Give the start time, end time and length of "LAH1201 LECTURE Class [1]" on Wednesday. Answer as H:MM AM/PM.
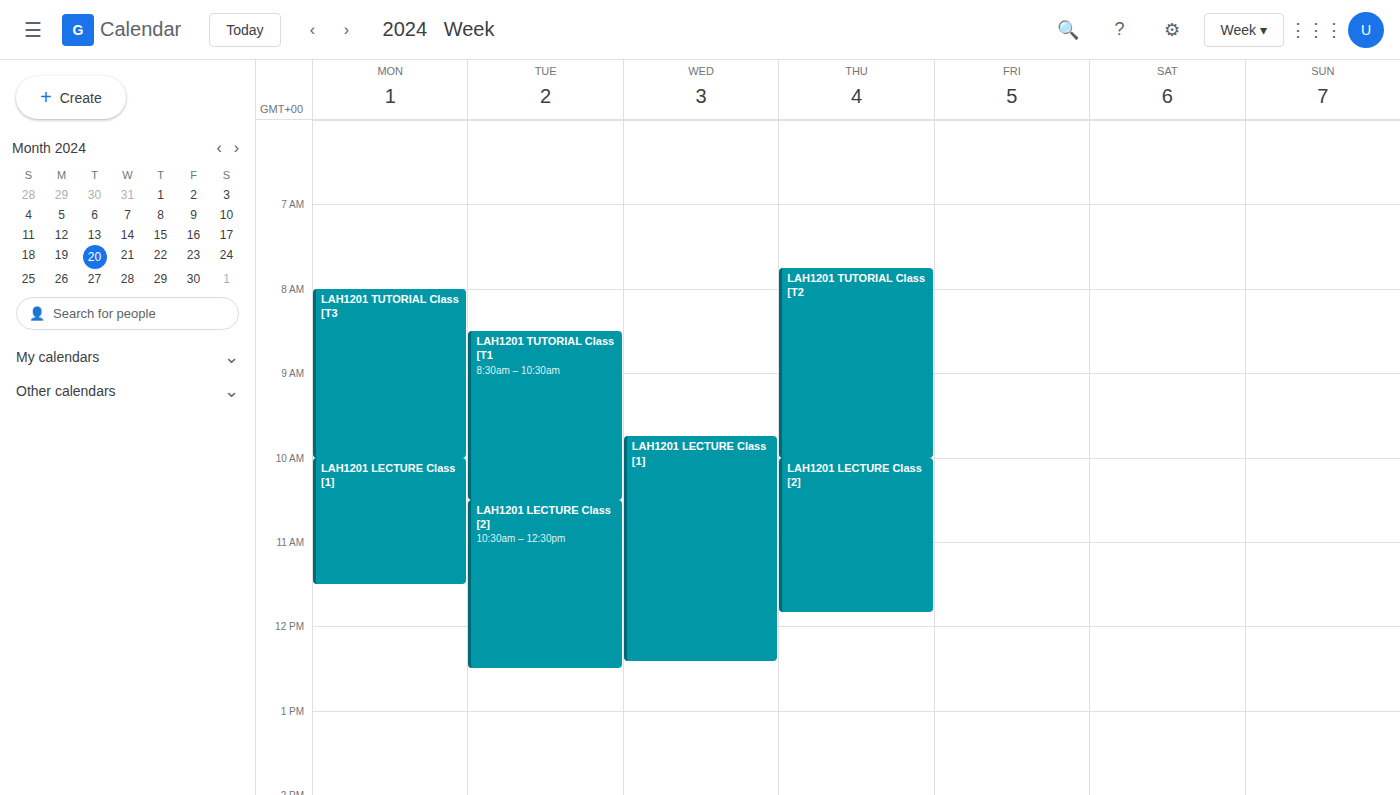
9:45 AM to 12:25 PM, 2 hours 40 minutes